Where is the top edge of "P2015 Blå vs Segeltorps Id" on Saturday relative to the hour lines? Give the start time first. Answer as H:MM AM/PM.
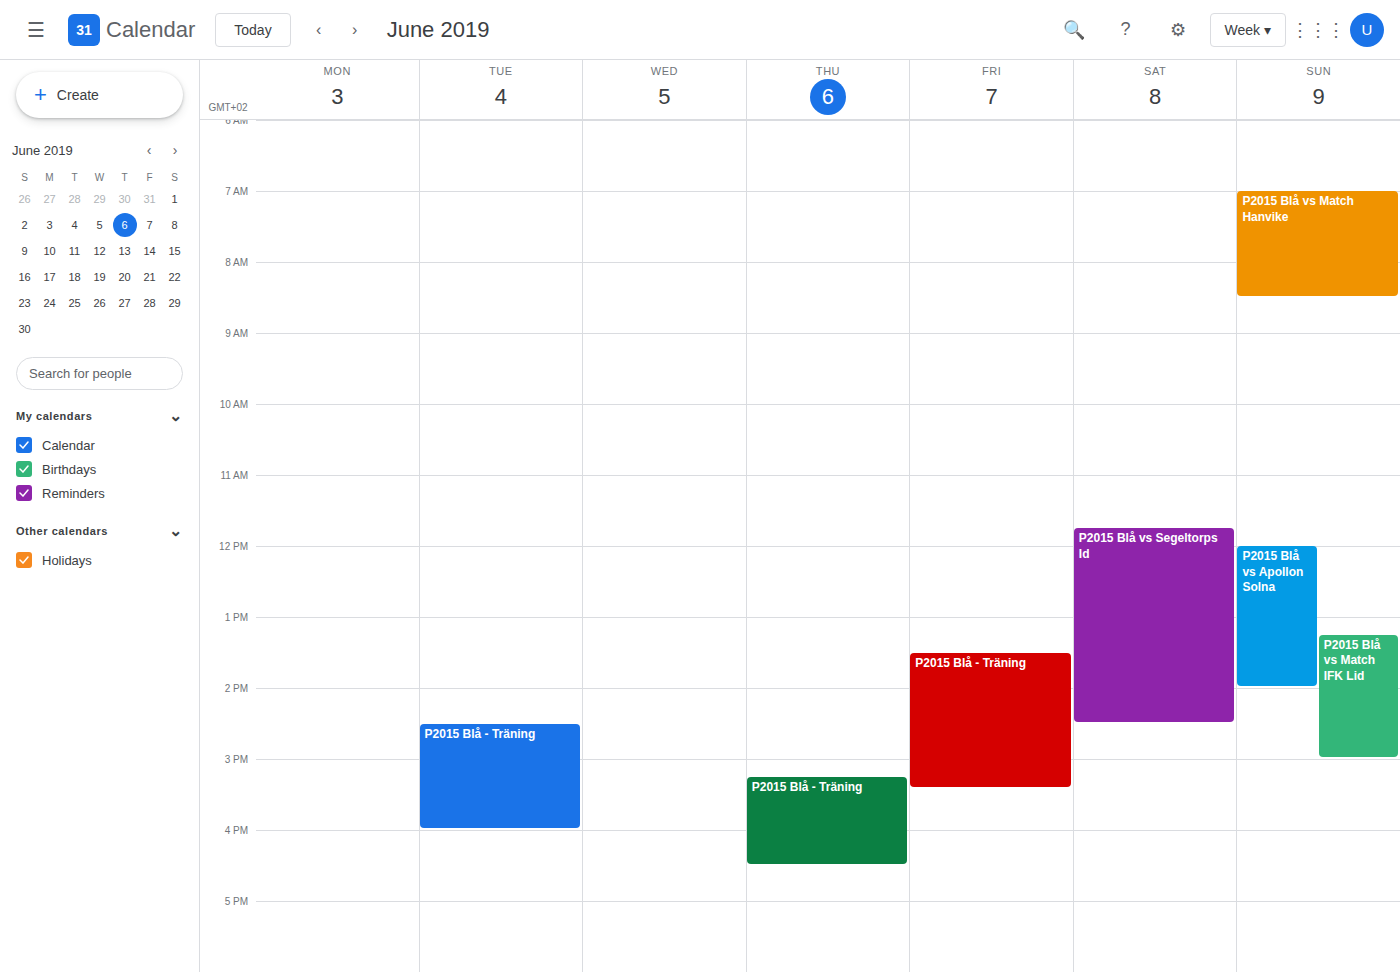
11:45 AM -- neither: three quarters of the way from the 11 AM line to the 12 PM line.